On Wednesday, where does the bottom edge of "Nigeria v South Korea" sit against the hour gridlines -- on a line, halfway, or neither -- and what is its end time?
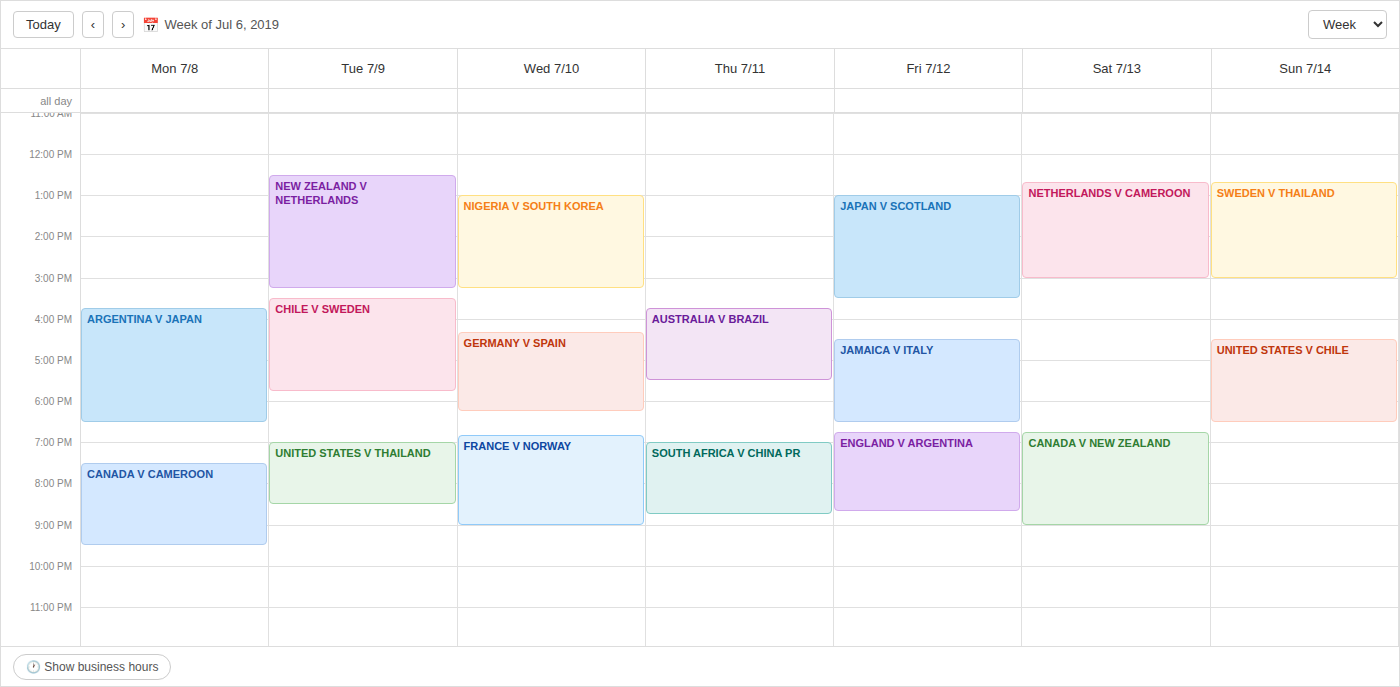
3:15 PM -- neither: a quarter of the way from the 3 PM line to the 4 PM line.